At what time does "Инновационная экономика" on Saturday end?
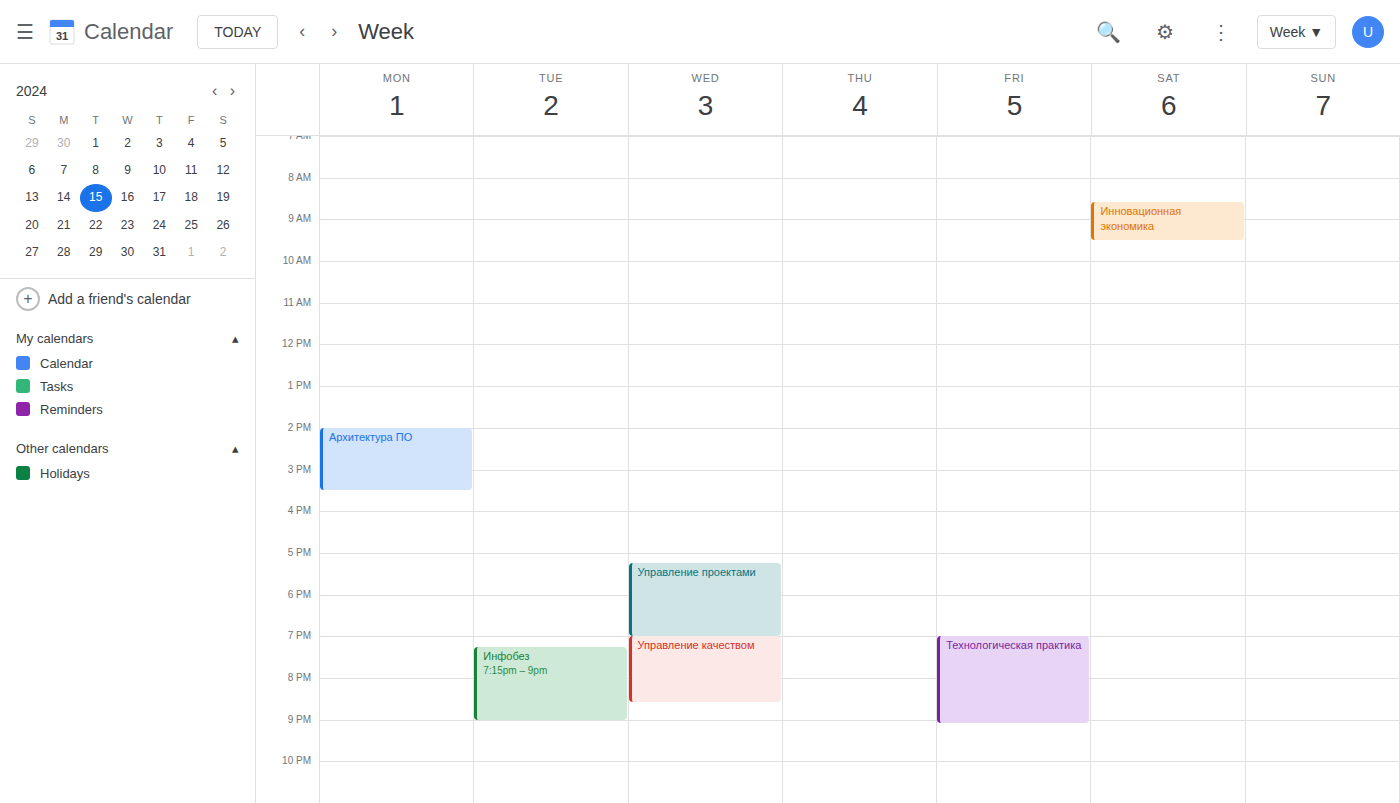
9:30 AM